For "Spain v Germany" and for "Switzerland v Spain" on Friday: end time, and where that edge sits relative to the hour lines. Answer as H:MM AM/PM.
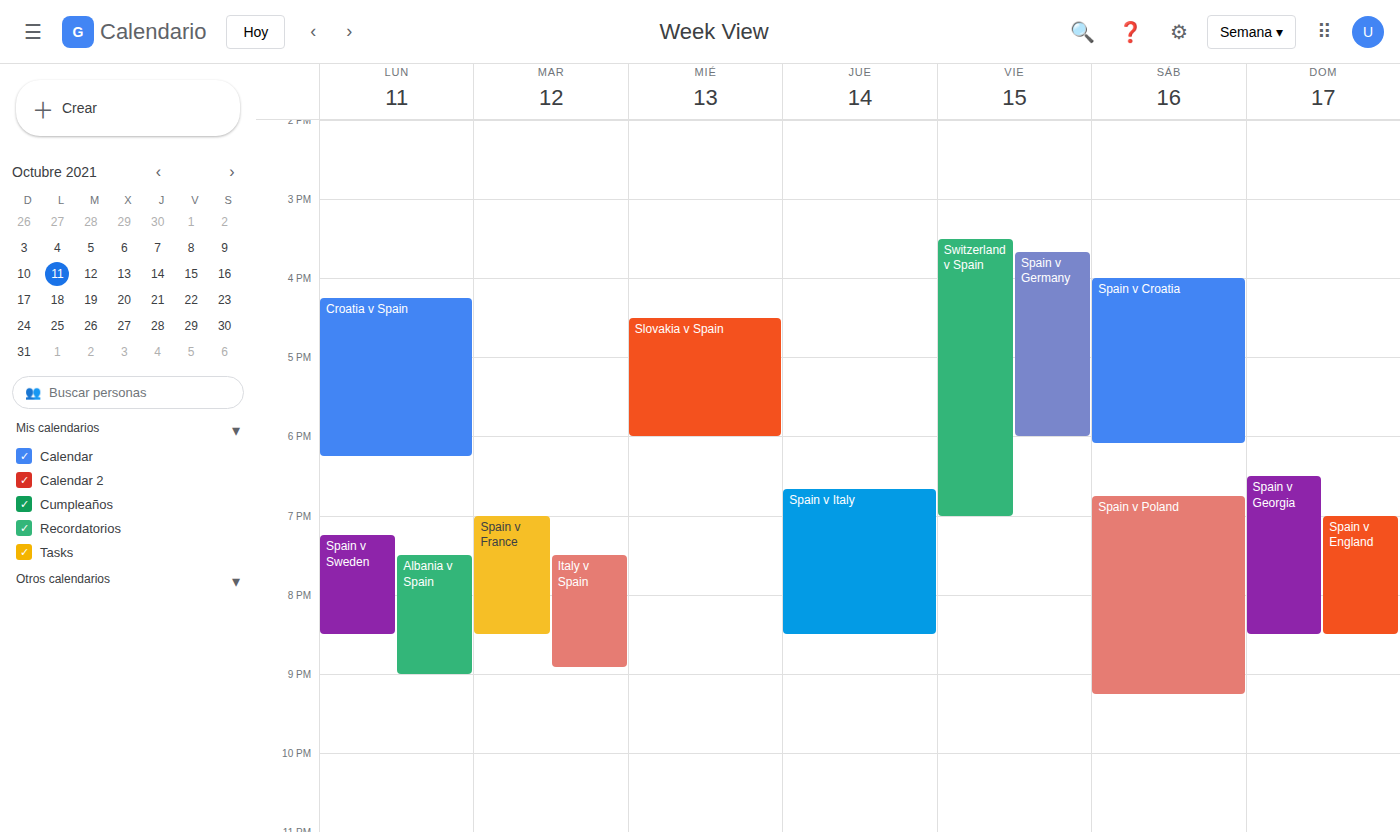
"Spain v Germany": 6:00 PM, exactly on the 6 PM line. "Switzerland v Spain": 7:00 PM, exactly on the 7 PM line.